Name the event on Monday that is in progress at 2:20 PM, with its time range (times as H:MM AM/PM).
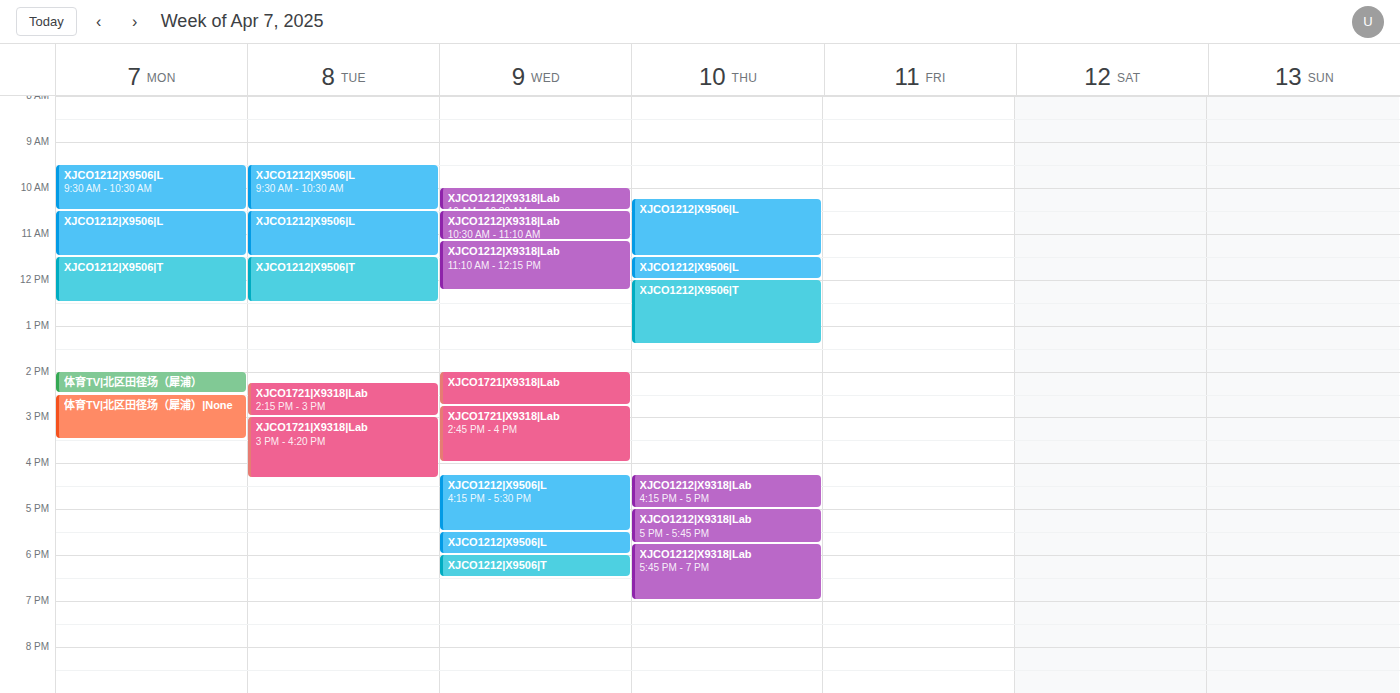
"体育TV|北区田径场（犀浦）", 2:00 PM to 2:30 PM